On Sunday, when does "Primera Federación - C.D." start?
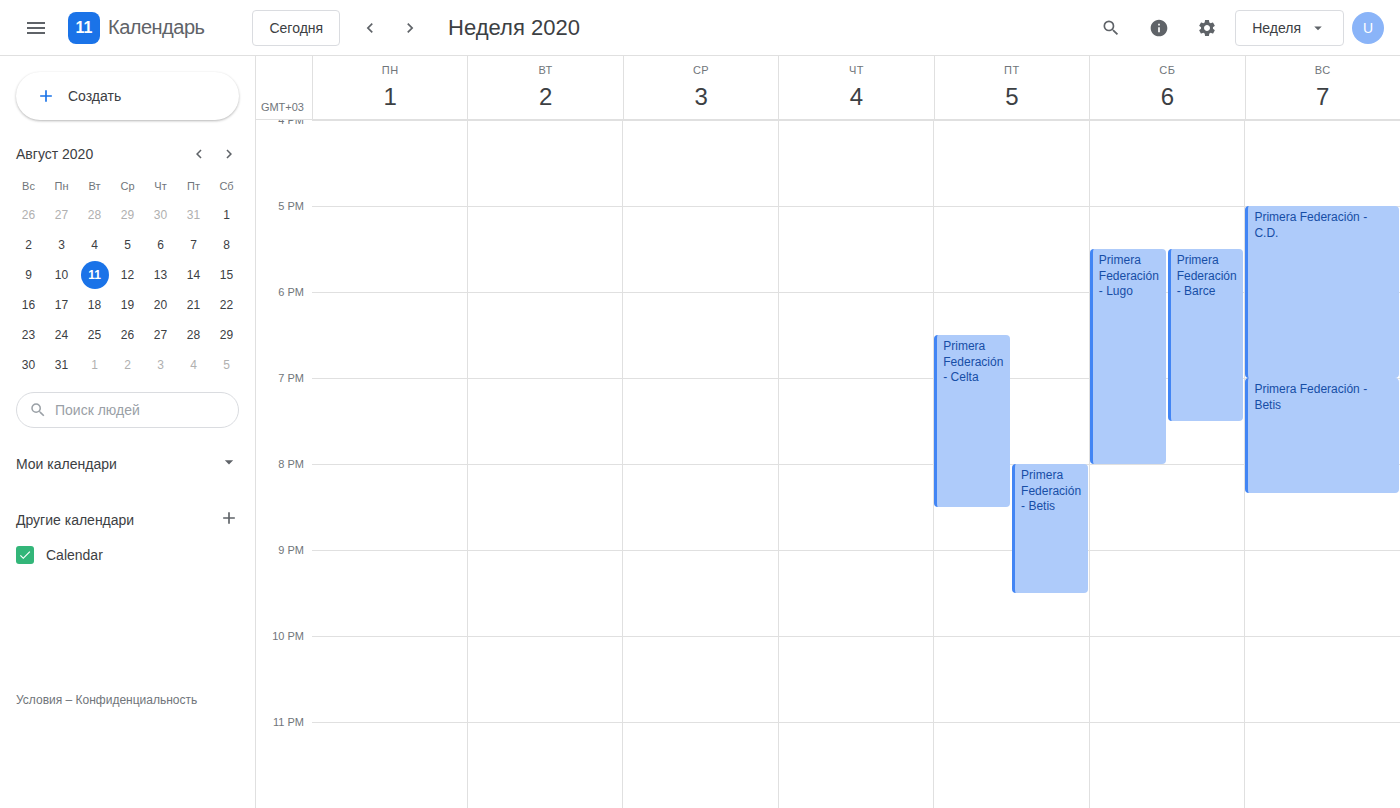
5:00 PM